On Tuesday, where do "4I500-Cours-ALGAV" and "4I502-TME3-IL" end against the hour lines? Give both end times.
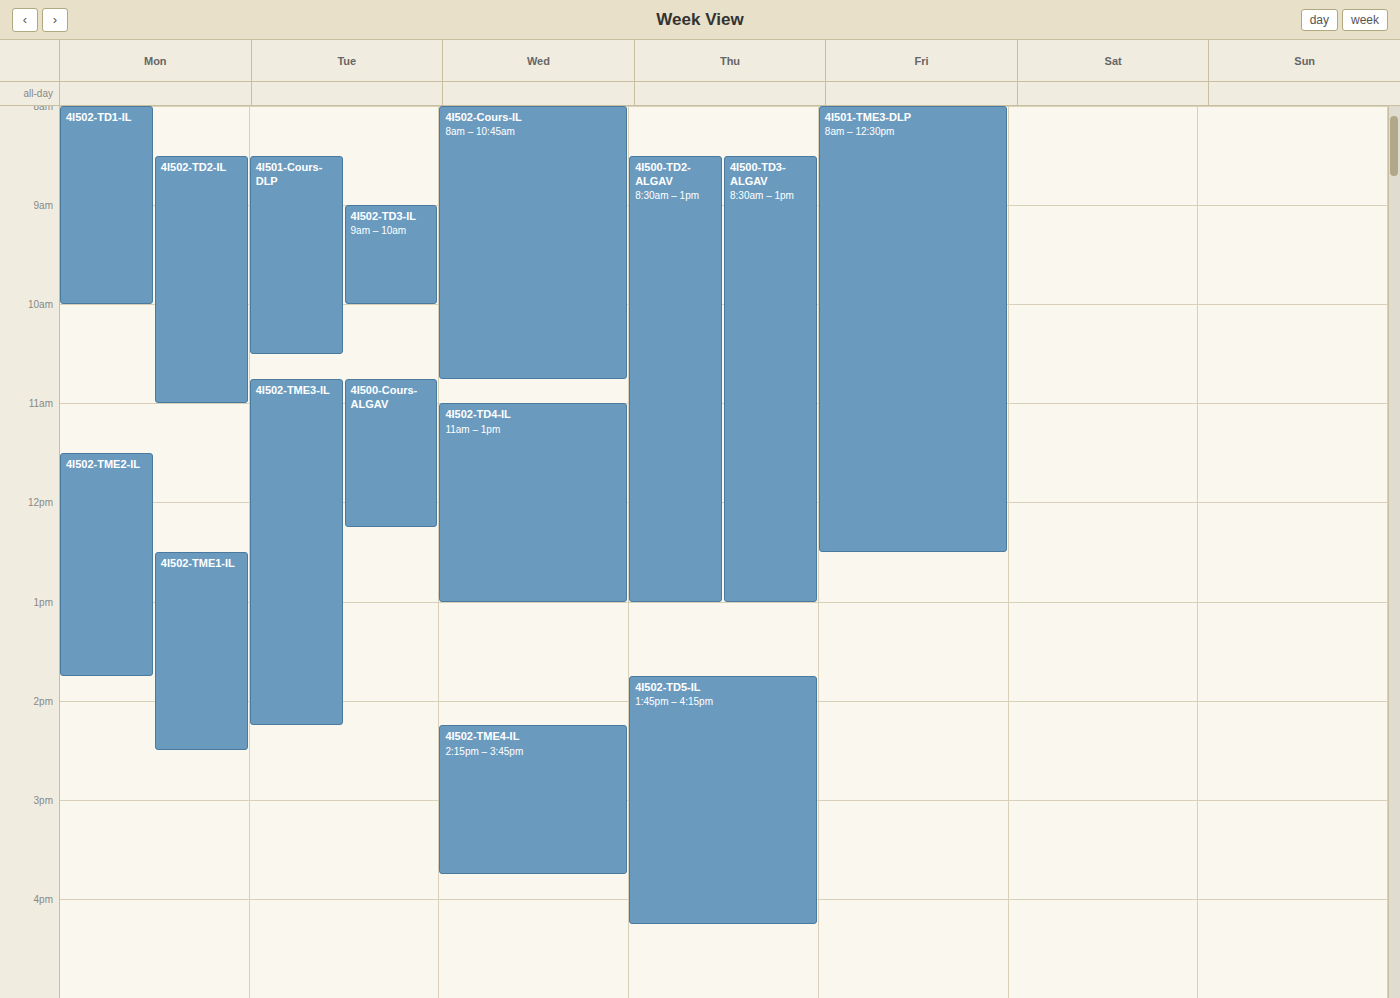
"4I500-Cours-ALGAV": 12:15 PM, neither: a quarter of the way from the 12 PM line to the 1 PM line. "4I502-TME3-IL": 2:15 PM, neither: a quarter of the way from the 2 PM line to the 3 PM line.